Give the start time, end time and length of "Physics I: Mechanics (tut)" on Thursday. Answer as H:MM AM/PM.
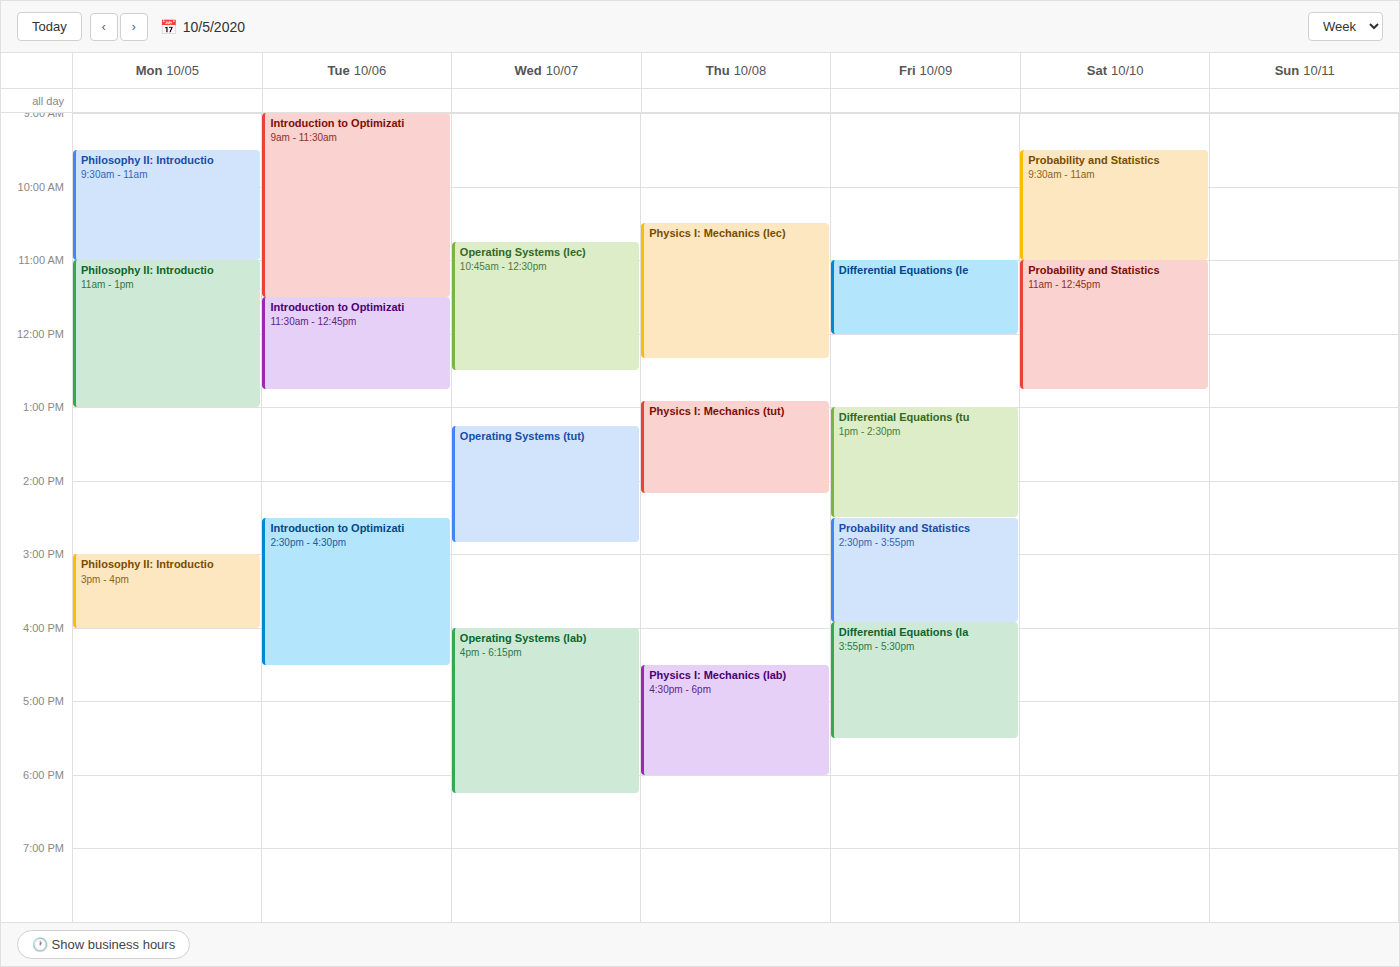
12:55 PM to 2:10 PM, 1 hour 15 minutes